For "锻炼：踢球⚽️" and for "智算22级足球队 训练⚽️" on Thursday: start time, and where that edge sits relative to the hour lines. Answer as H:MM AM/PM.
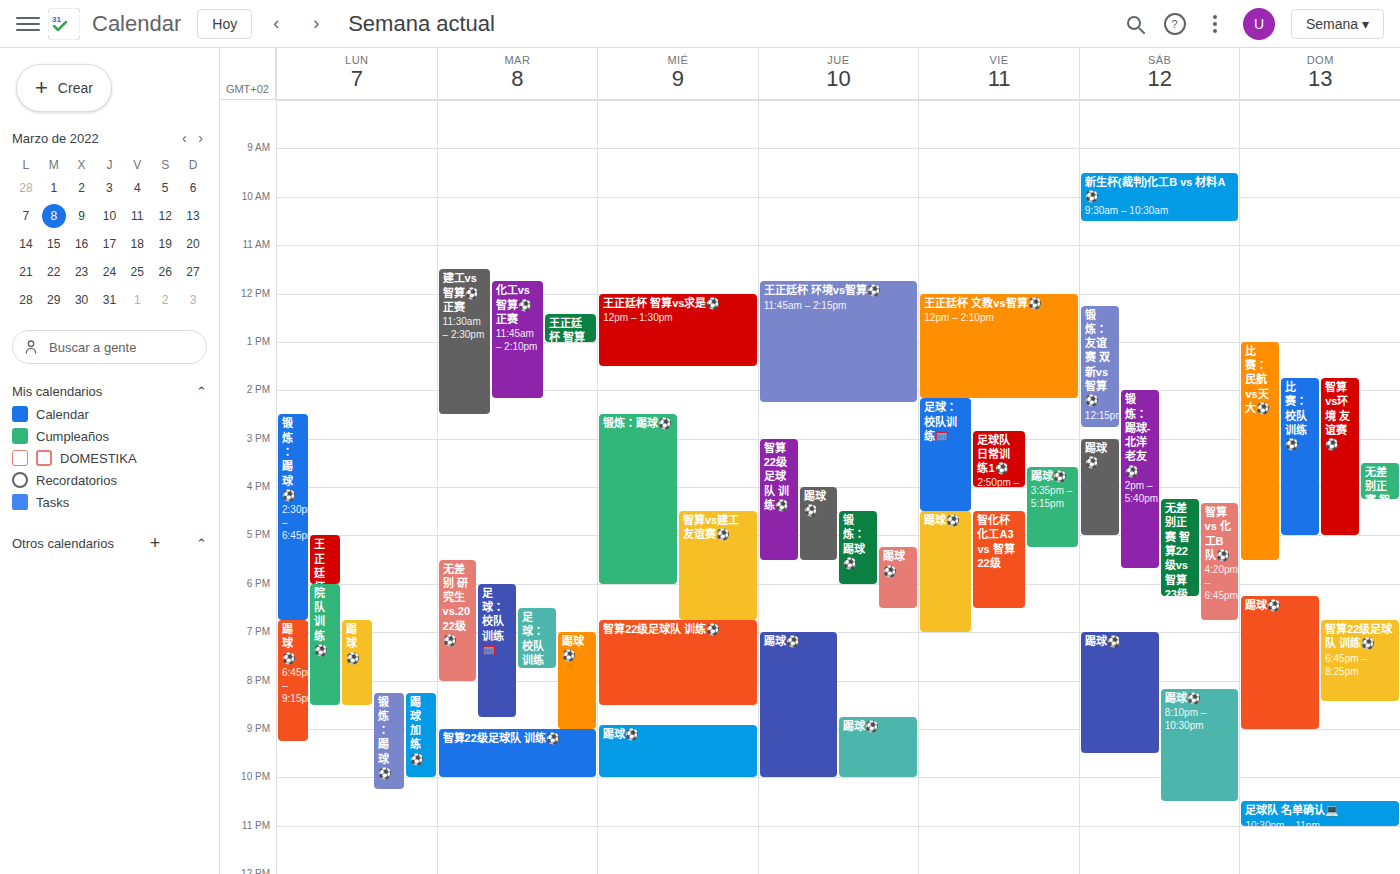
"锻炼：踢球⚽️": 4:30 PM, halfway between the 4 PM and 5 PM lines. "智算22级足球队 训练⚽️": 3:00 PM, exactly on the 3 PM line.